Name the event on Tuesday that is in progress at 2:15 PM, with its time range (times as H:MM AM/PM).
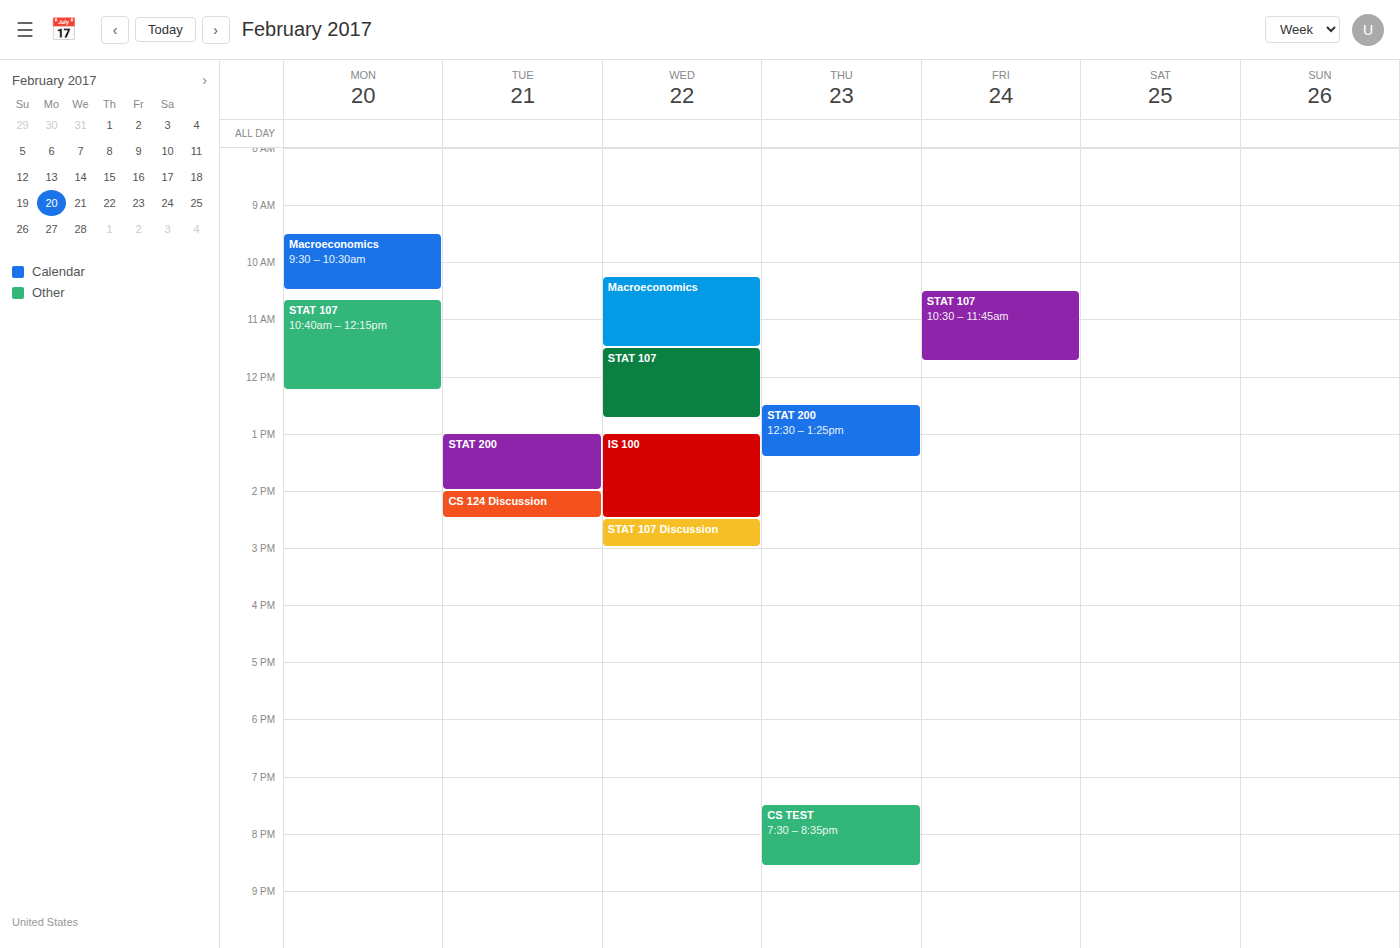
"CS 124 Discussion", 2:00 PM to 2:30 PM